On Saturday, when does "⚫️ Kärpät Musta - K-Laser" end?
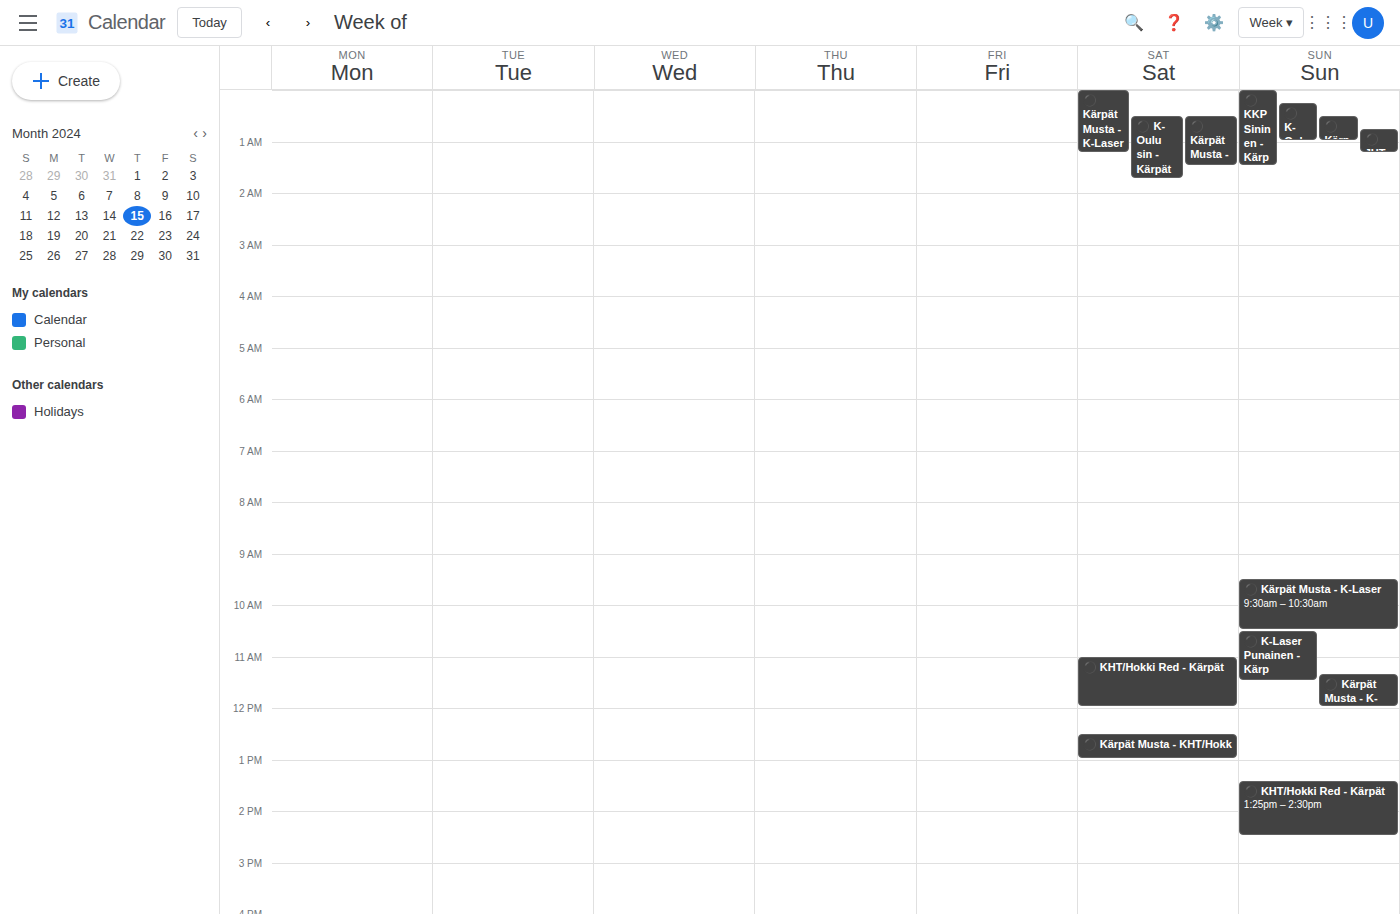
1:15 AM